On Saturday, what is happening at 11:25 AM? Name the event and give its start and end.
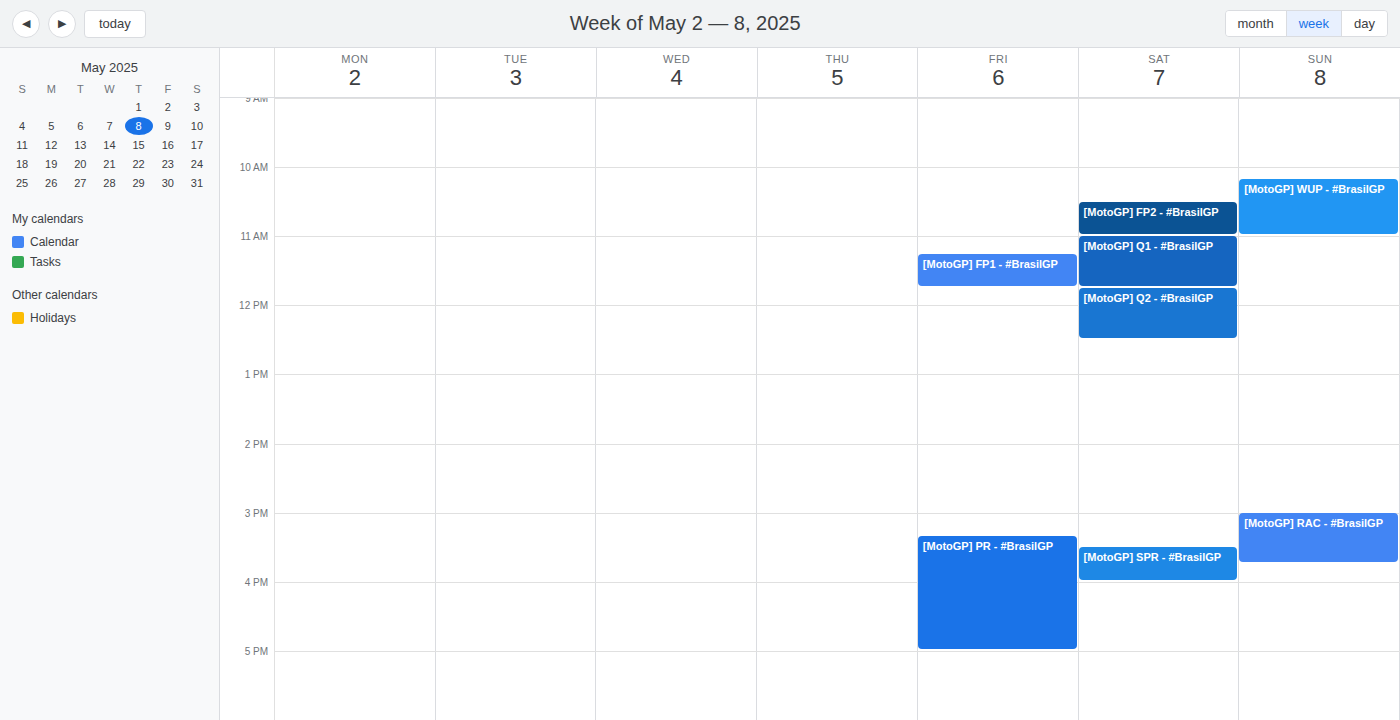
"[MotoGP] Q1 - #BrasilGP", 11:00 AM to 11:45 AM